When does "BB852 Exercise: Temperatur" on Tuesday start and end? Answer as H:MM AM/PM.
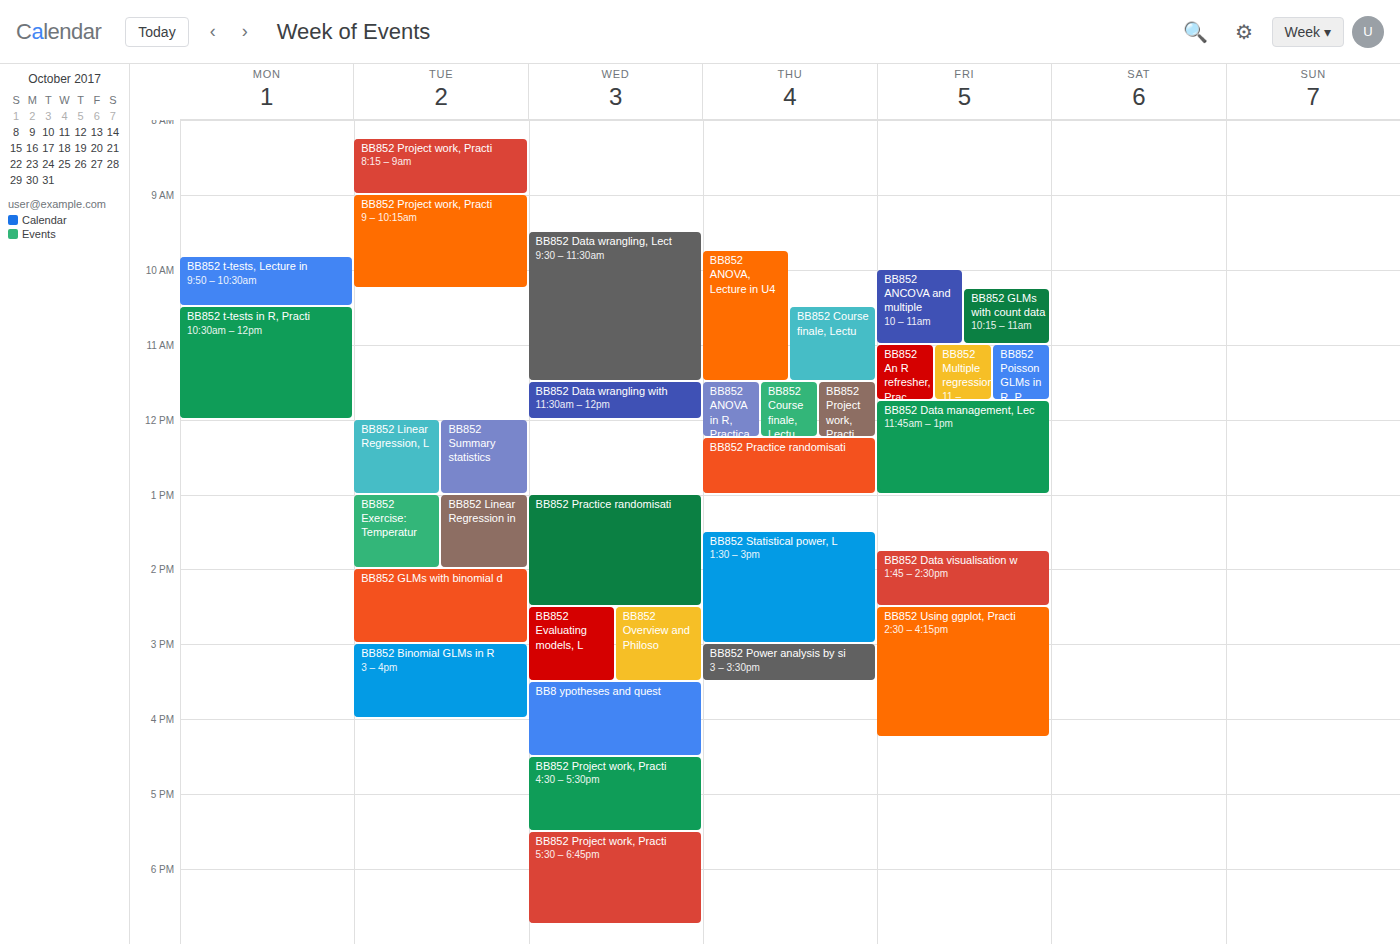
1:00 PM to 2:00 PM